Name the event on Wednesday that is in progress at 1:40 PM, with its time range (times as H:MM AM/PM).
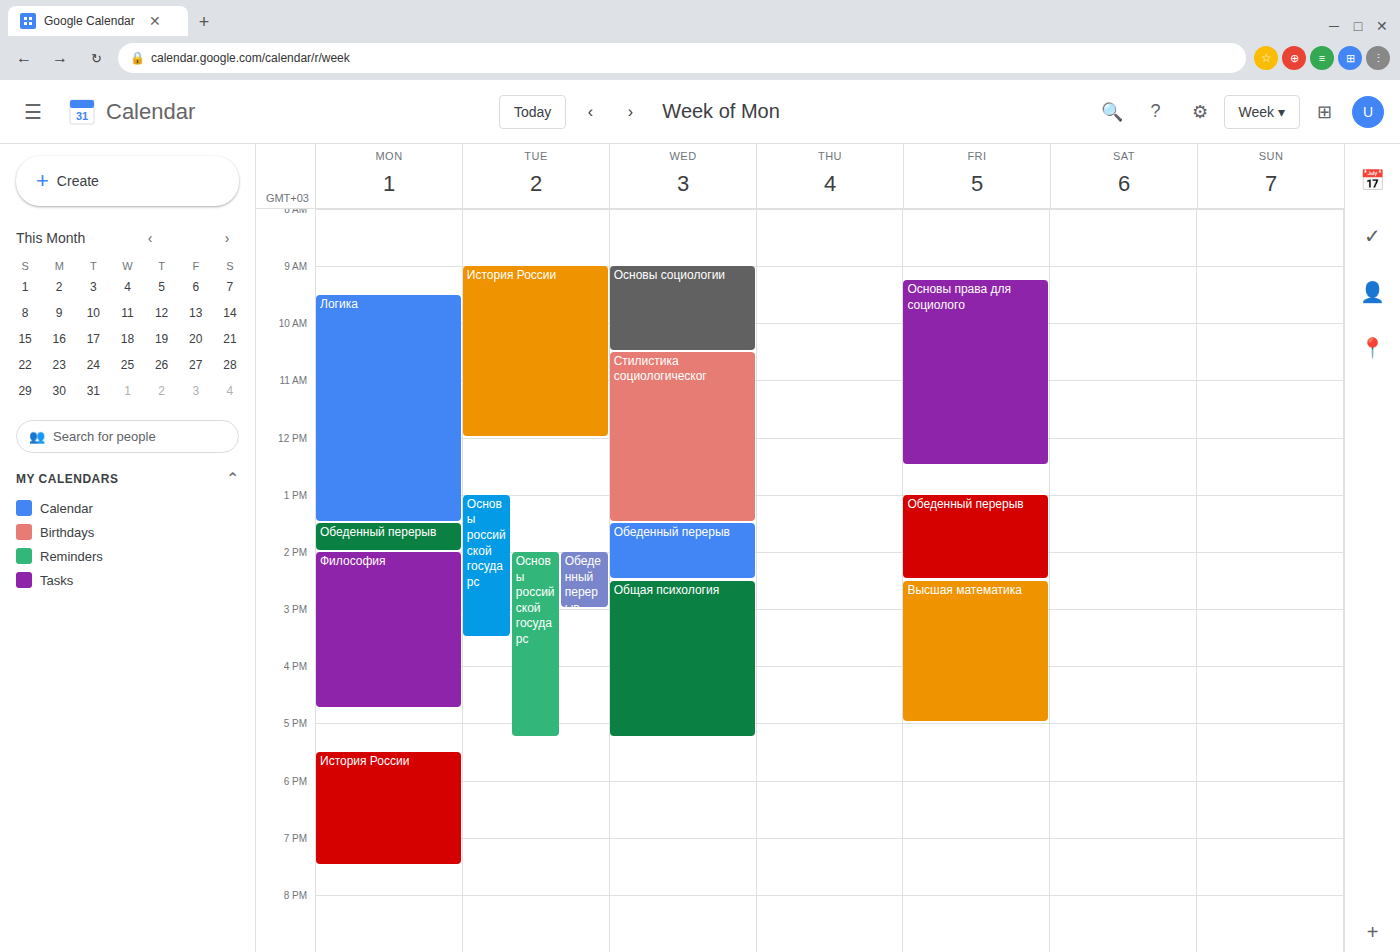
"Обеденный перерыв", 1:30 PM to 2:30 PM